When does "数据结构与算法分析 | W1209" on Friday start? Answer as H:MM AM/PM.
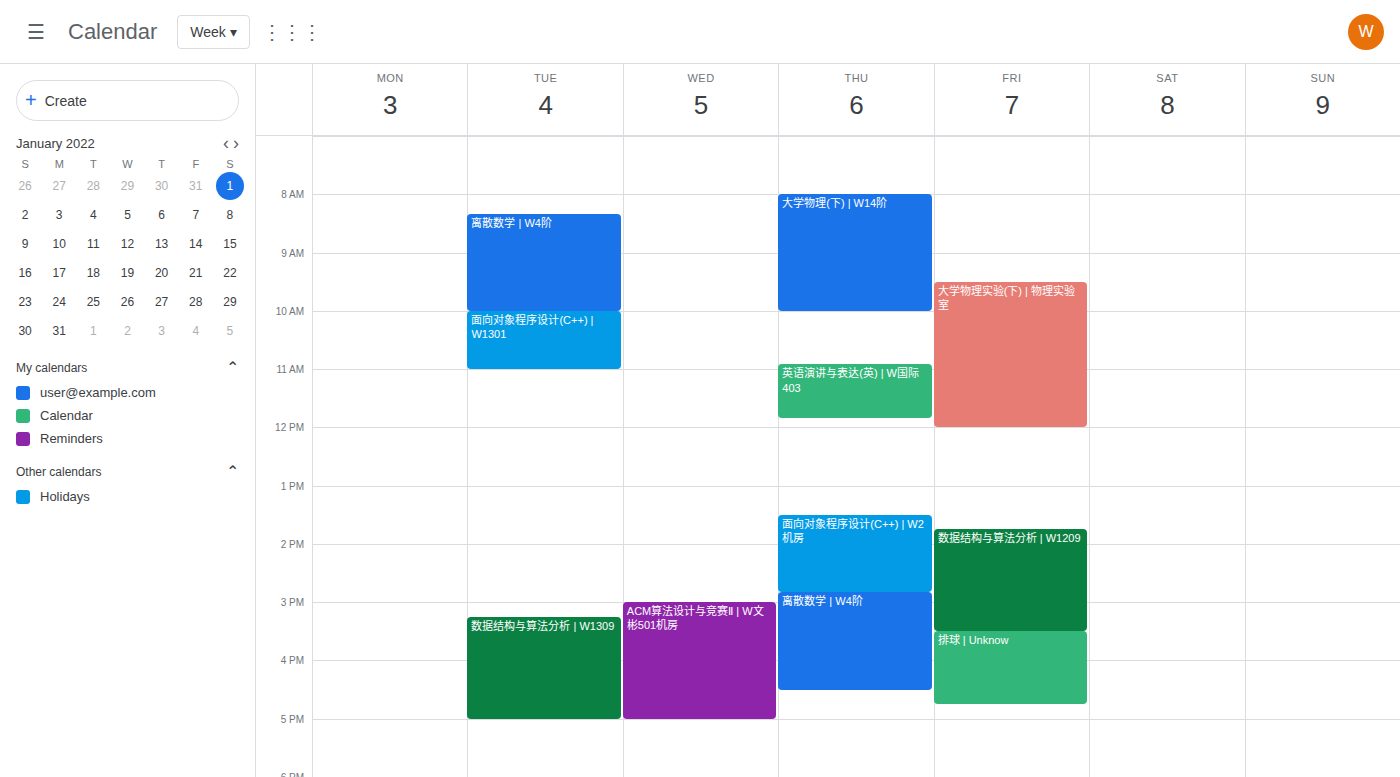
1:45 PM